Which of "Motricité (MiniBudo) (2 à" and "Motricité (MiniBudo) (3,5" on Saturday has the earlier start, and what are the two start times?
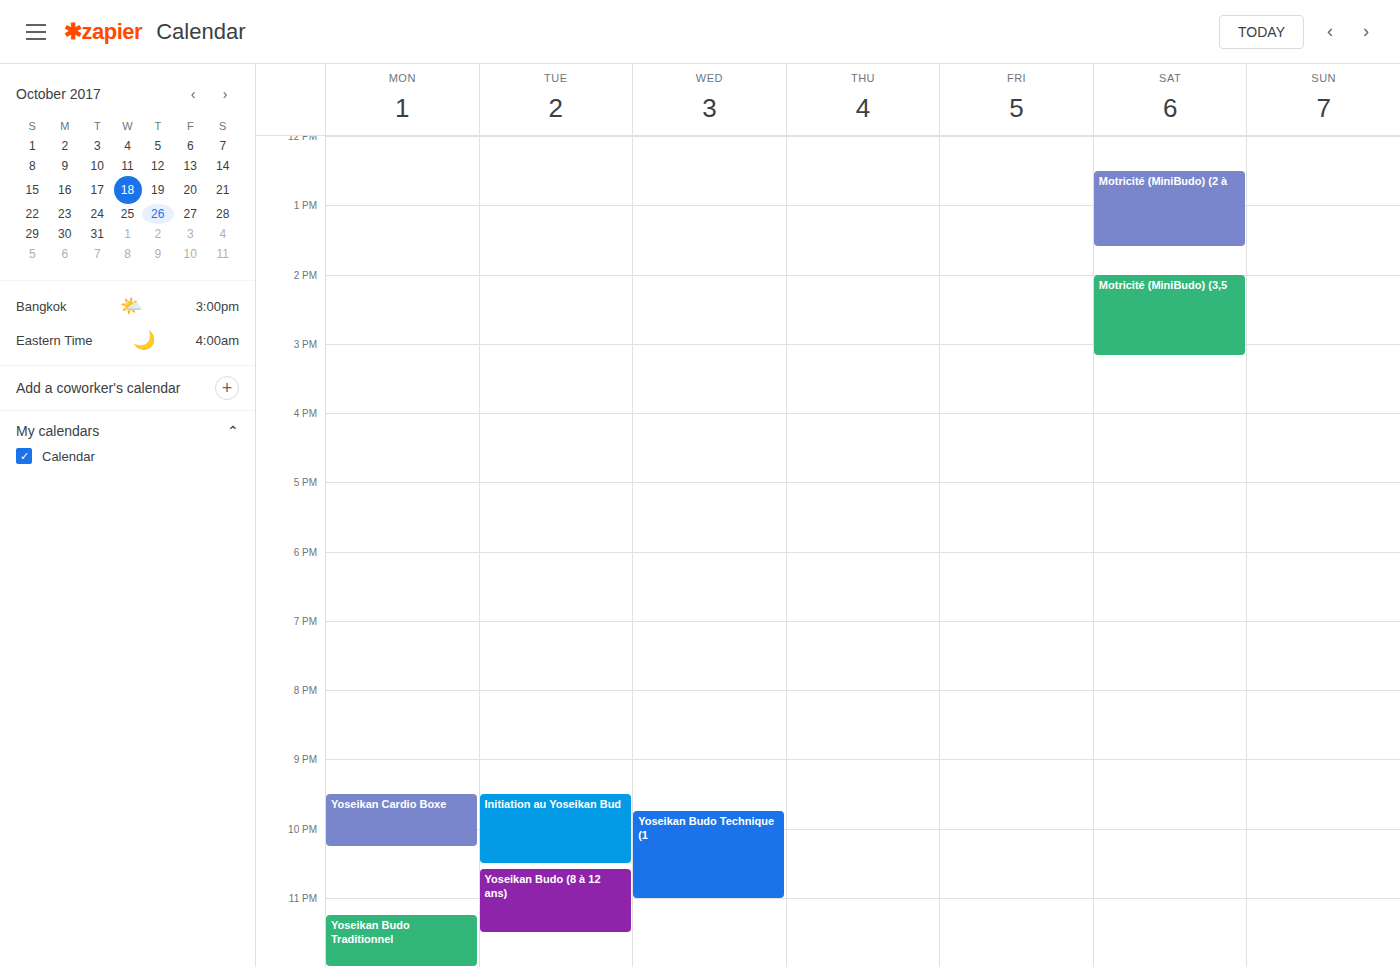
"Motricité (MiniBudo) (2 à" 12:30 PM; "Motricité (MiniBudo) (3,5" 2:00 PM.